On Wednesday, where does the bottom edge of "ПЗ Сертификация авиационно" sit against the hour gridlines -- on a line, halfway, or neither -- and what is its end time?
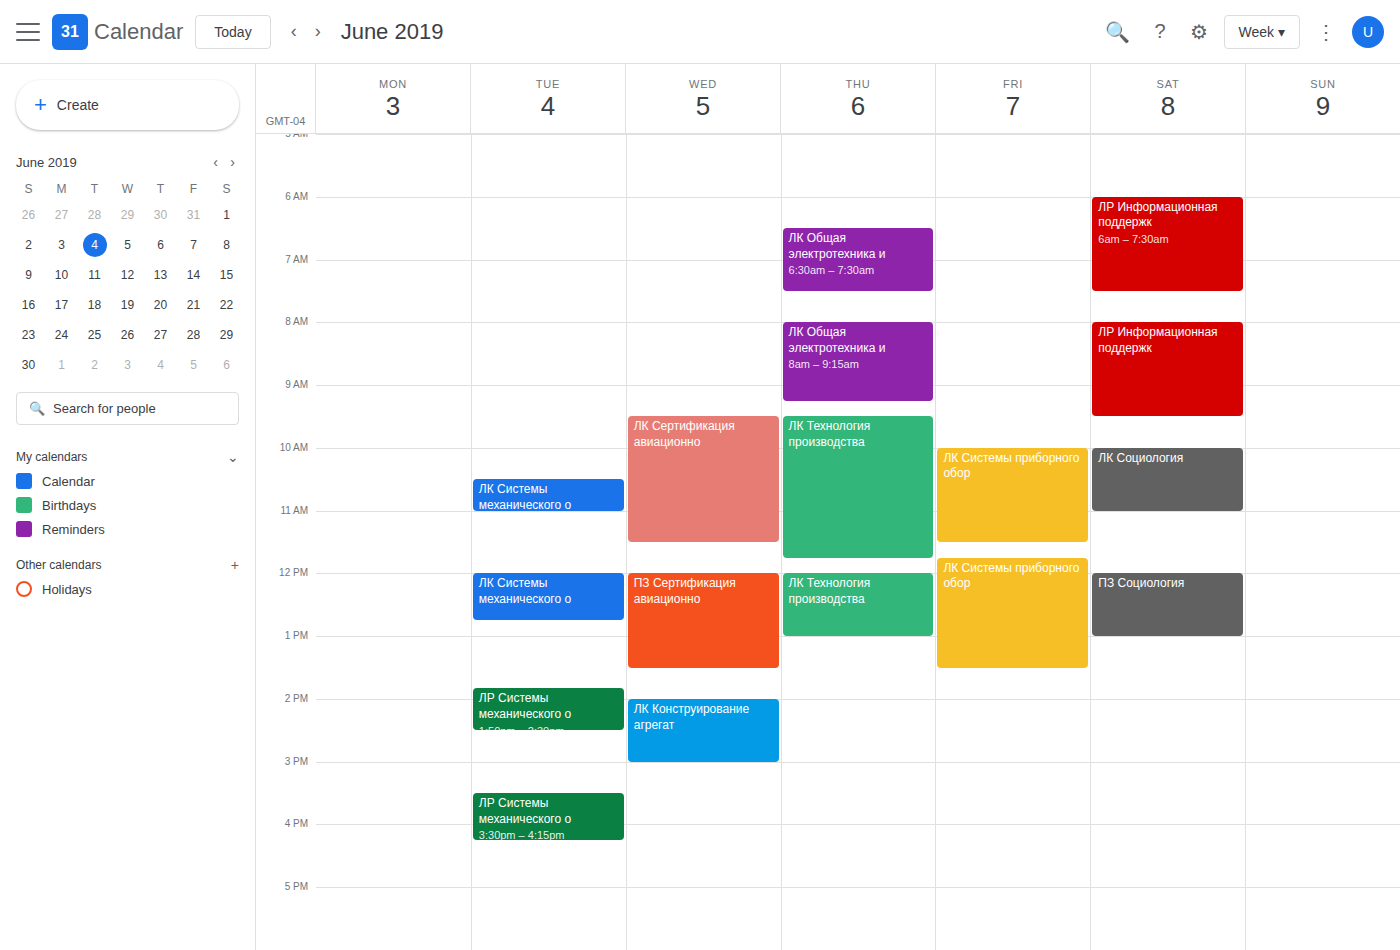
1:30 PM -- halfway between the 1 PM and 2 PM lines.